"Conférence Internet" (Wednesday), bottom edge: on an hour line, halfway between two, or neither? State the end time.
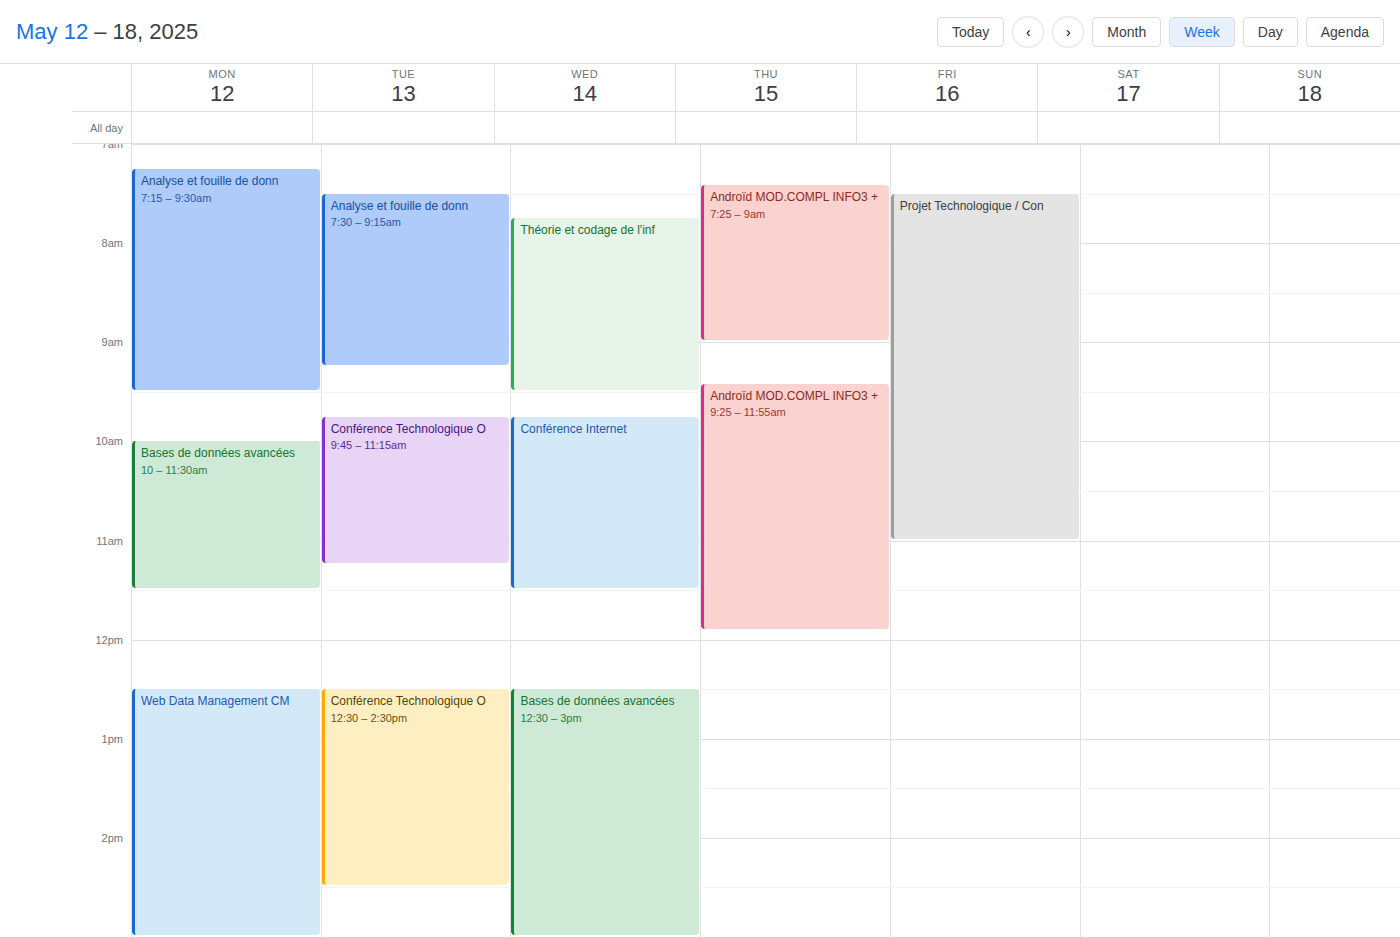
11:30 AM -- halfway between the 11 AM and 12 PM lines.